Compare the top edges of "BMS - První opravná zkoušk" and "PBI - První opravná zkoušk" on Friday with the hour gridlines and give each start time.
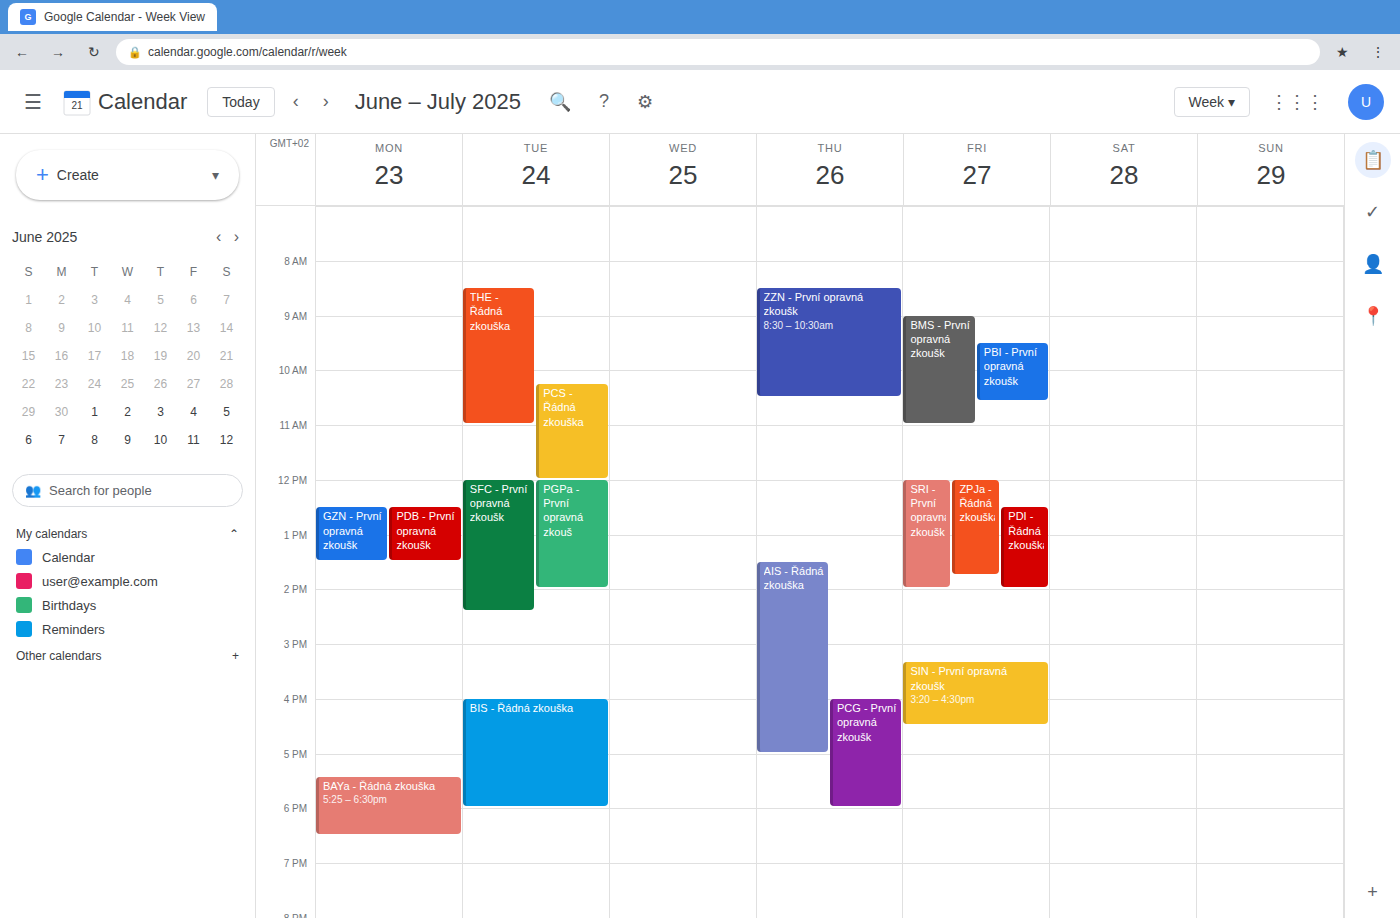
"BMS - První opravná zkoušk": 9:00 AM, exactly on the 9 AM line. "PBI - První opravná zkoušk": 9:30 AM, halfway between the 9 AM and 10 AM lines.